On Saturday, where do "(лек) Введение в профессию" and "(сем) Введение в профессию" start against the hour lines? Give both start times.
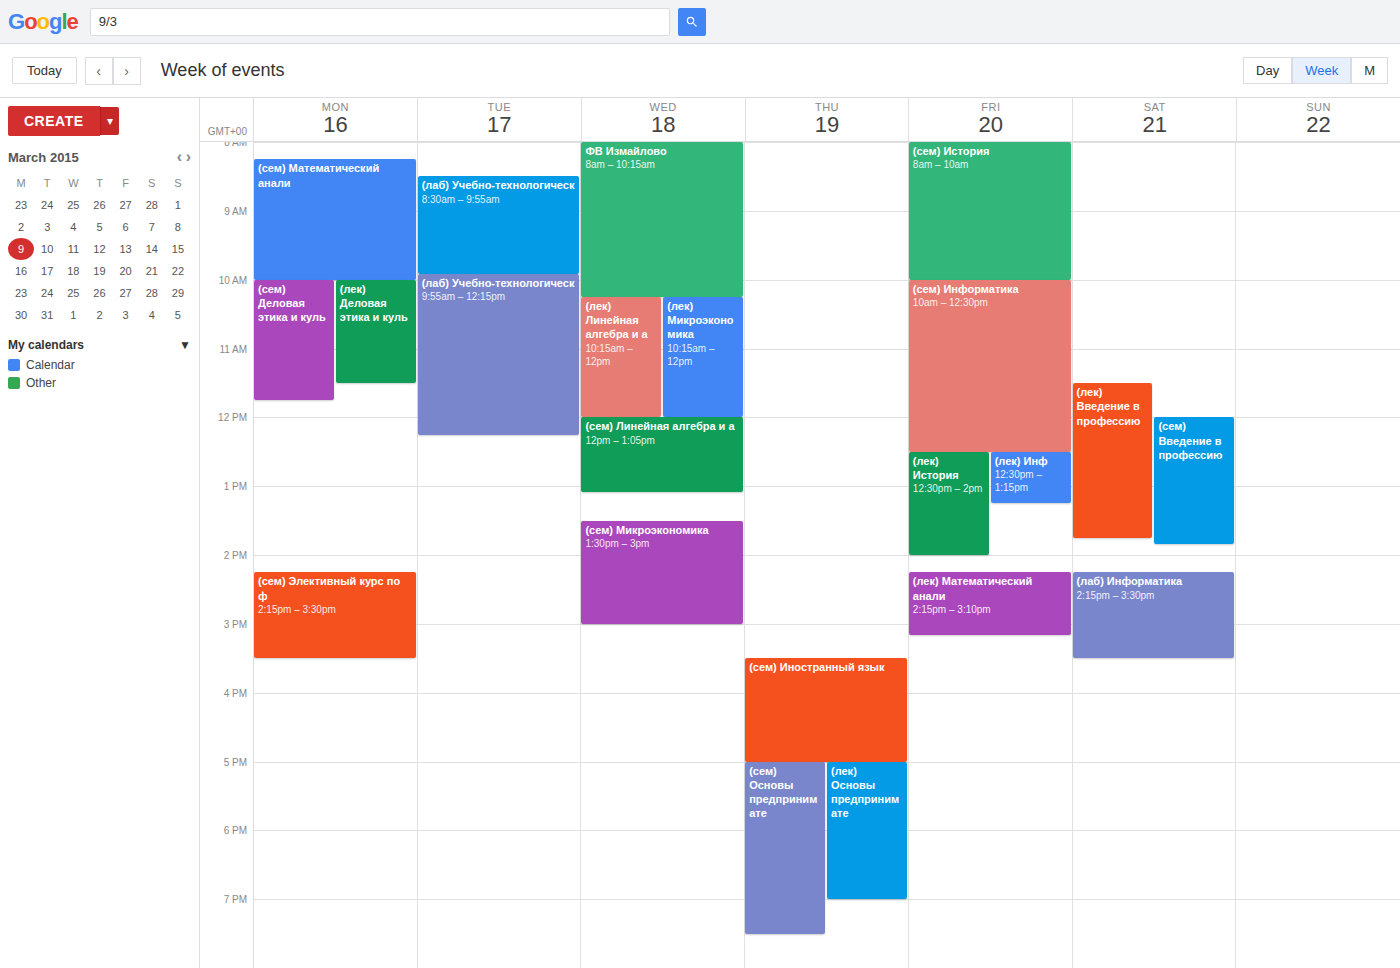
"(лек) Введение в профессию": 11:30 AM, halfway between the 11 AM and 12 PM lines. "(сем) Введение в профессию": 12:00 PM, exactly on the 12 PM line.